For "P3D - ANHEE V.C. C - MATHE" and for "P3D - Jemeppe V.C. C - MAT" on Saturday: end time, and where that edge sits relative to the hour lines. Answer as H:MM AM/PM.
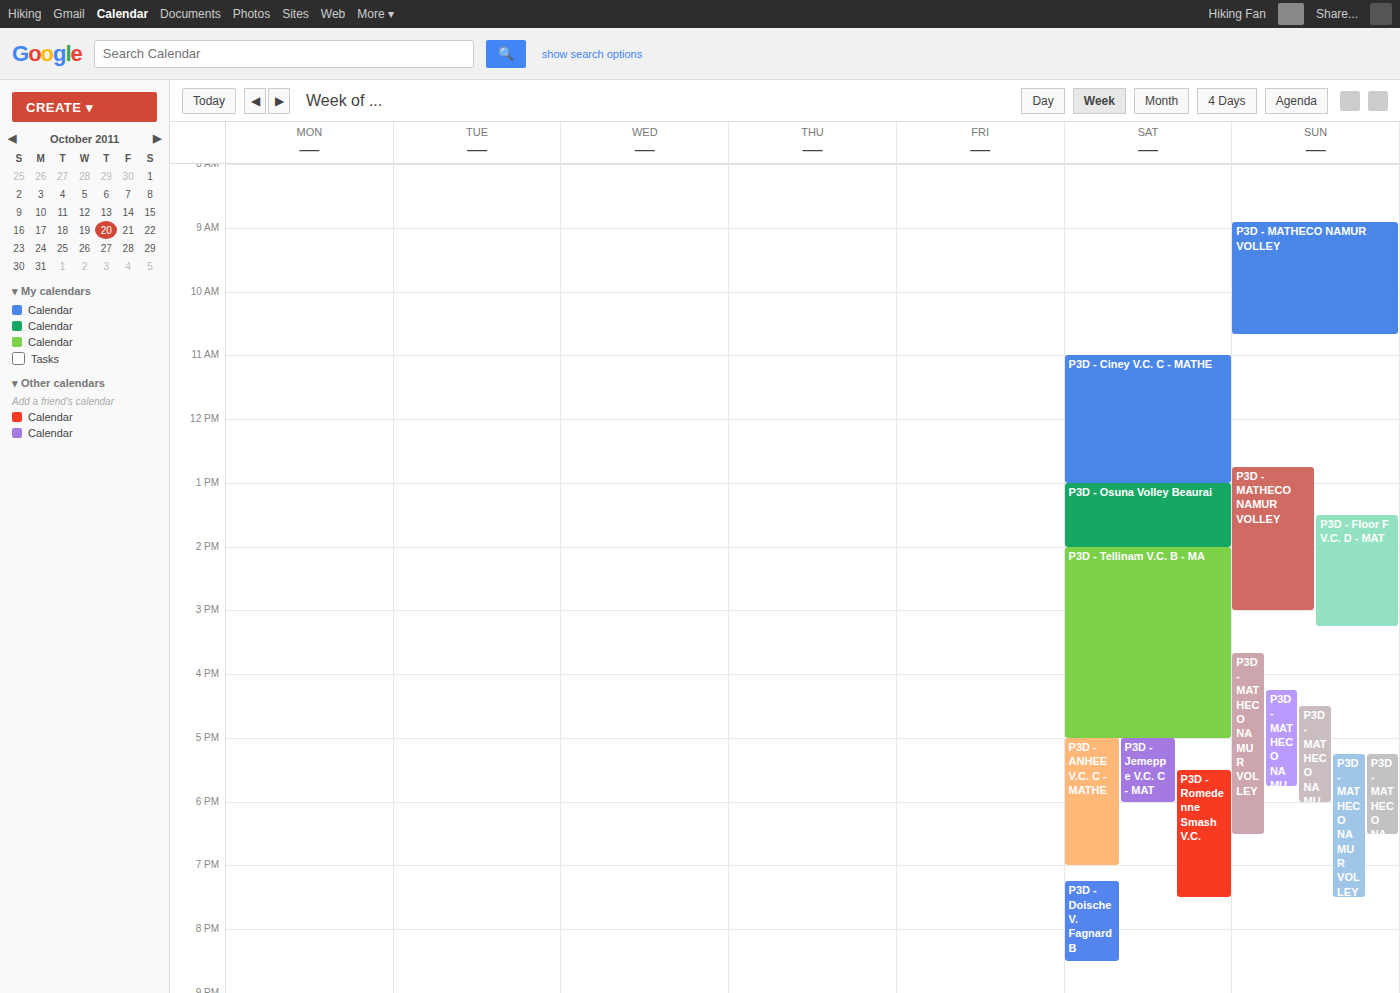
"P3D - ANHEE V.C. C - MATHE": 7:00 PM, exactly on the 7 PM line. "P3D - Jemeppe V.C. C - MAT": 6:00 PM, exactly on the 6 PM line.